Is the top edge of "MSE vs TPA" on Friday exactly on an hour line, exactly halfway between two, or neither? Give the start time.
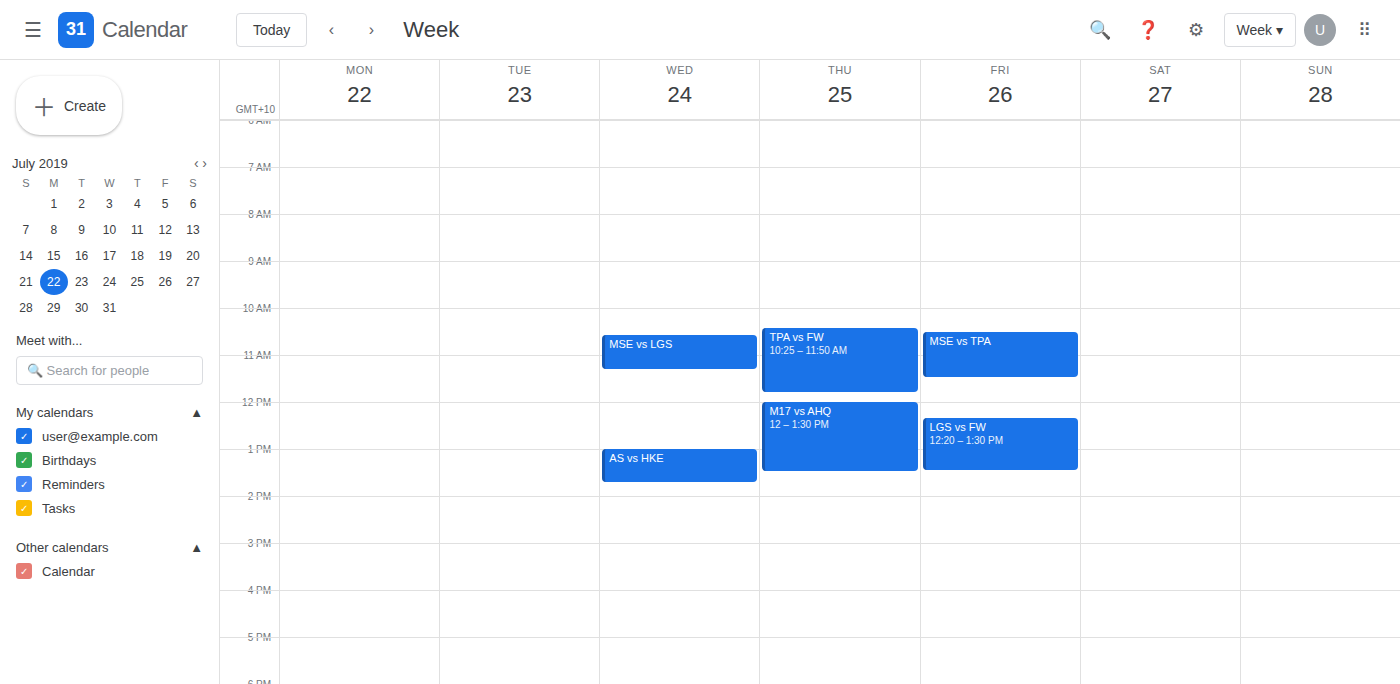
10:30 AM -- halfway between the 10 AM and 11 AM lines.